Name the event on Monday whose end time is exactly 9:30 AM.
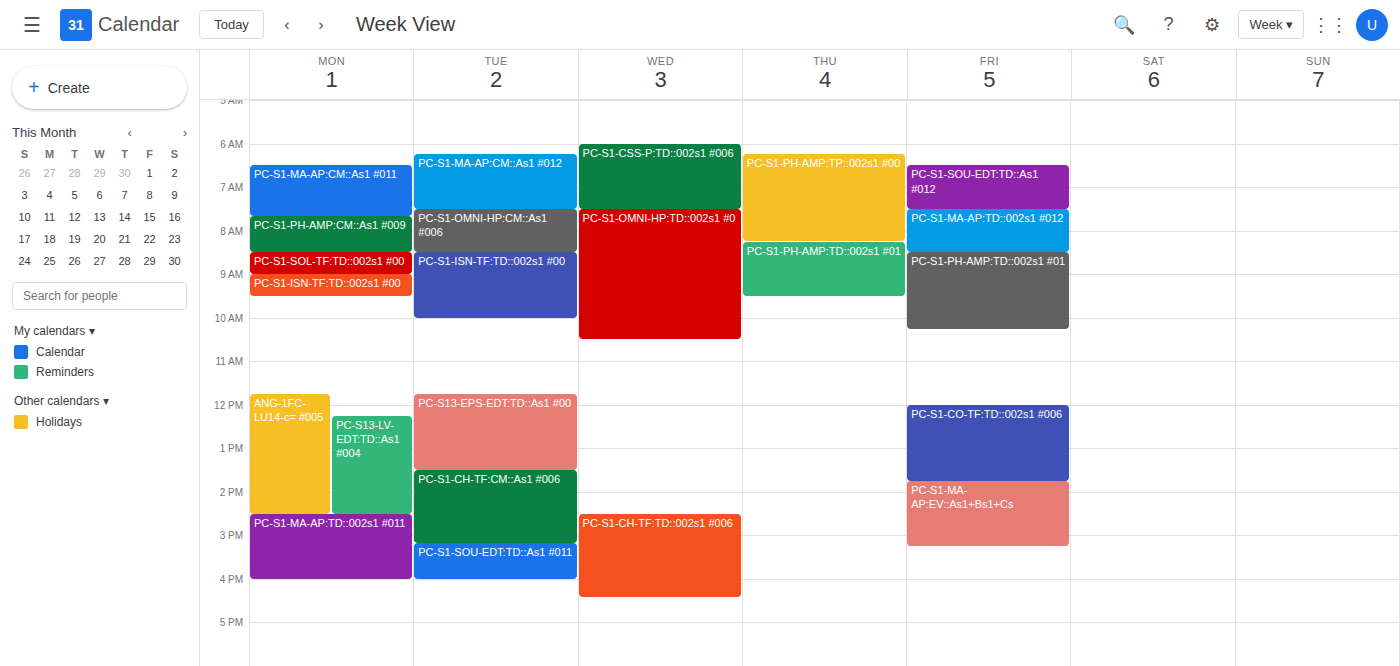
"PC-S1-ISN-TF:TD::002s1 #00"